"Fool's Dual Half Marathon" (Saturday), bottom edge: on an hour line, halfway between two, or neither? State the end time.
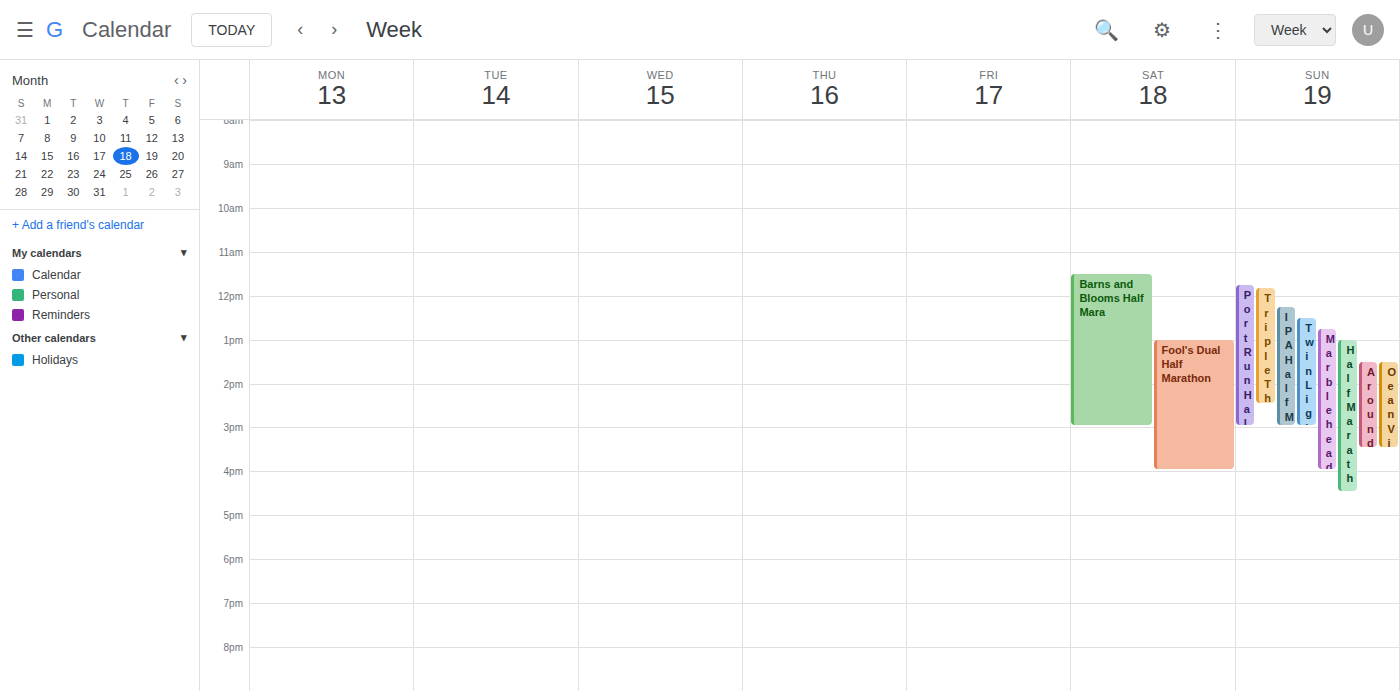
16:00 -- exactly on the 16:00 line.